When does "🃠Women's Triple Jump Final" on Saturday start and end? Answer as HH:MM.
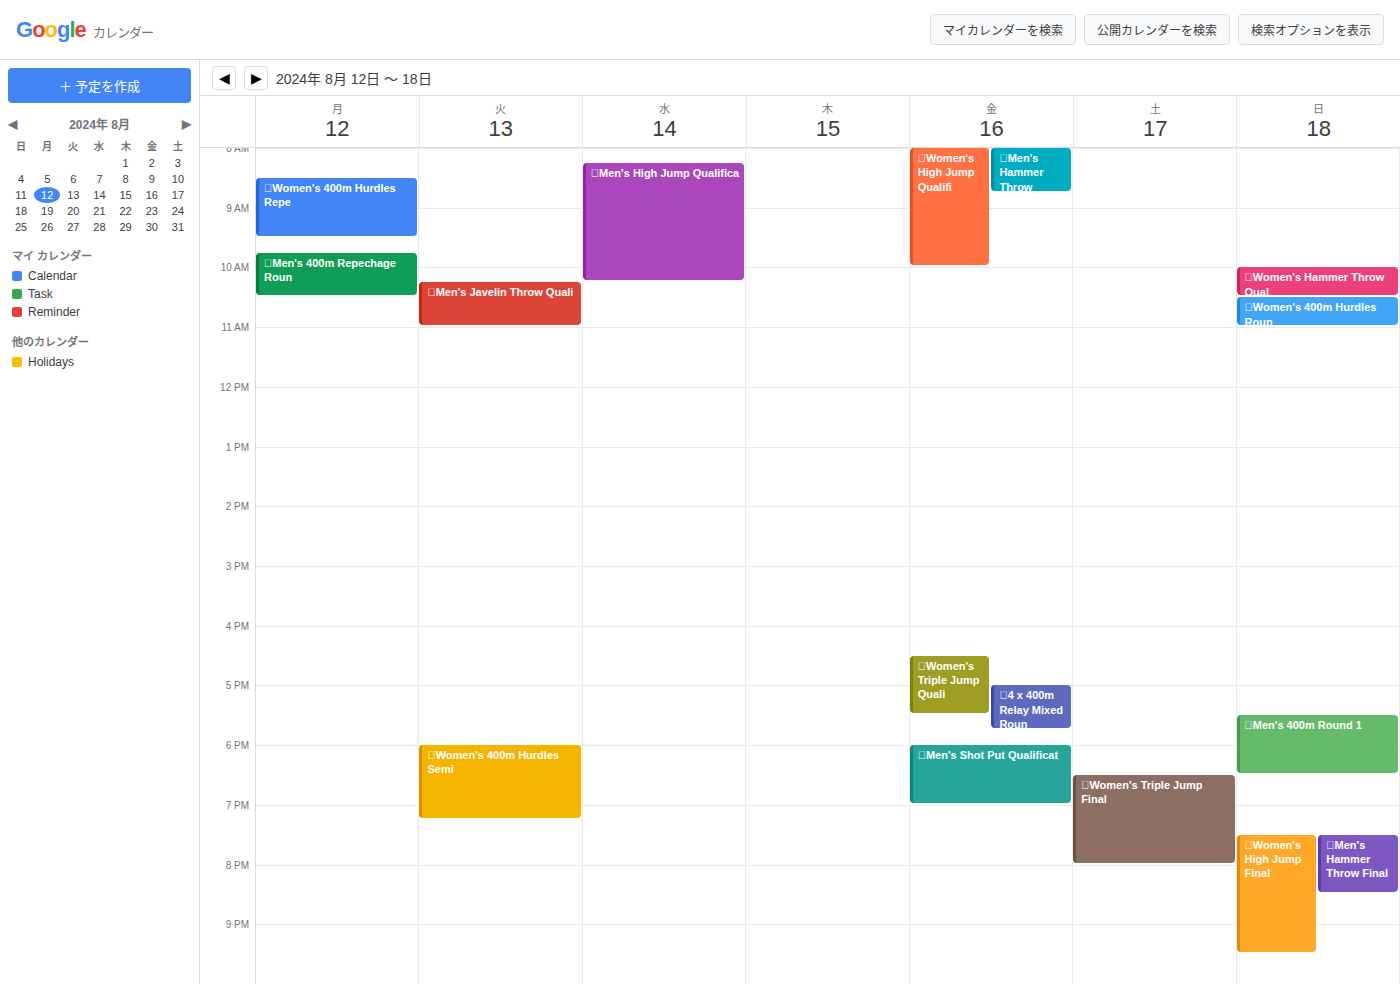
18:30 to 20:00